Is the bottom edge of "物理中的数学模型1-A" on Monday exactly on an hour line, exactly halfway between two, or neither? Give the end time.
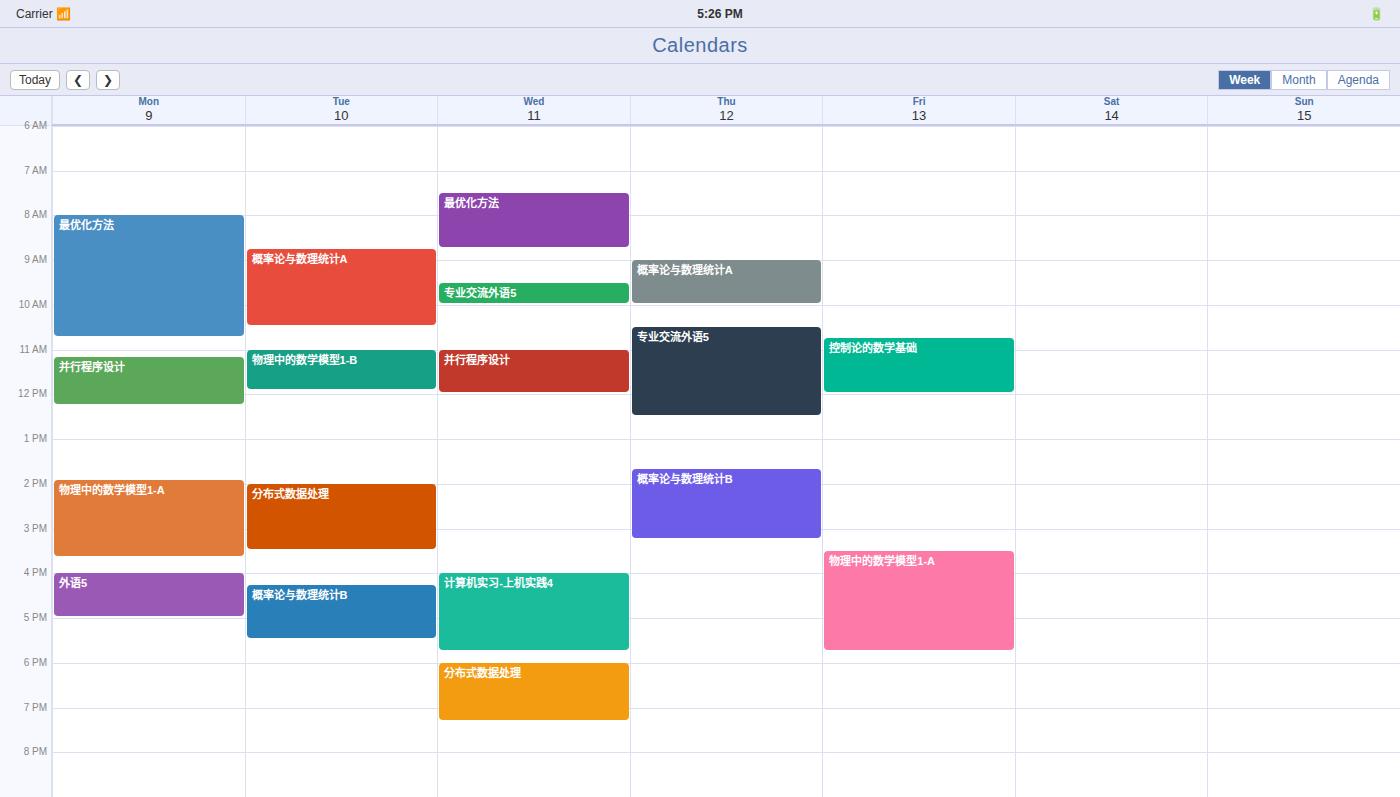
3:40 PM -- neither: 40 minutes below the 3 PM line and 20 minutes above the 4 PM line.